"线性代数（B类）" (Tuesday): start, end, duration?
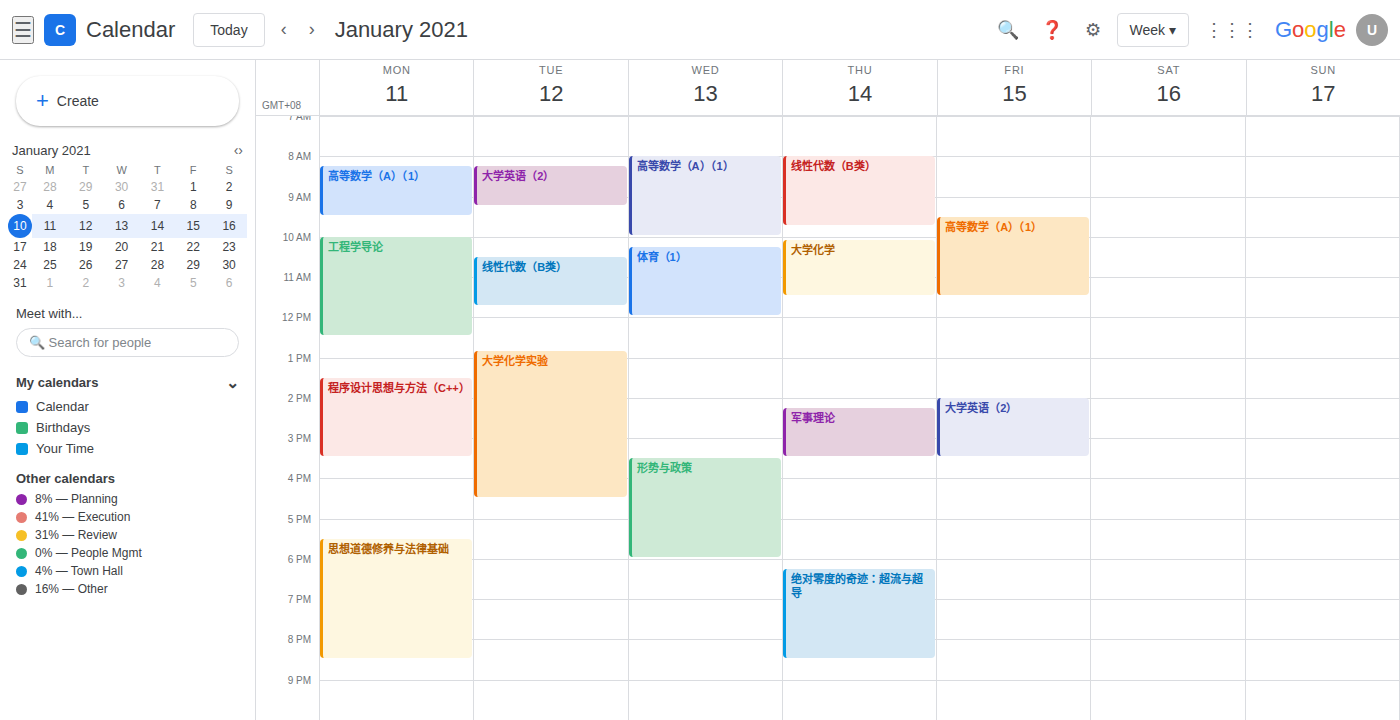
10:30 AM to 11:45 AM, 1 hour 15 minutes